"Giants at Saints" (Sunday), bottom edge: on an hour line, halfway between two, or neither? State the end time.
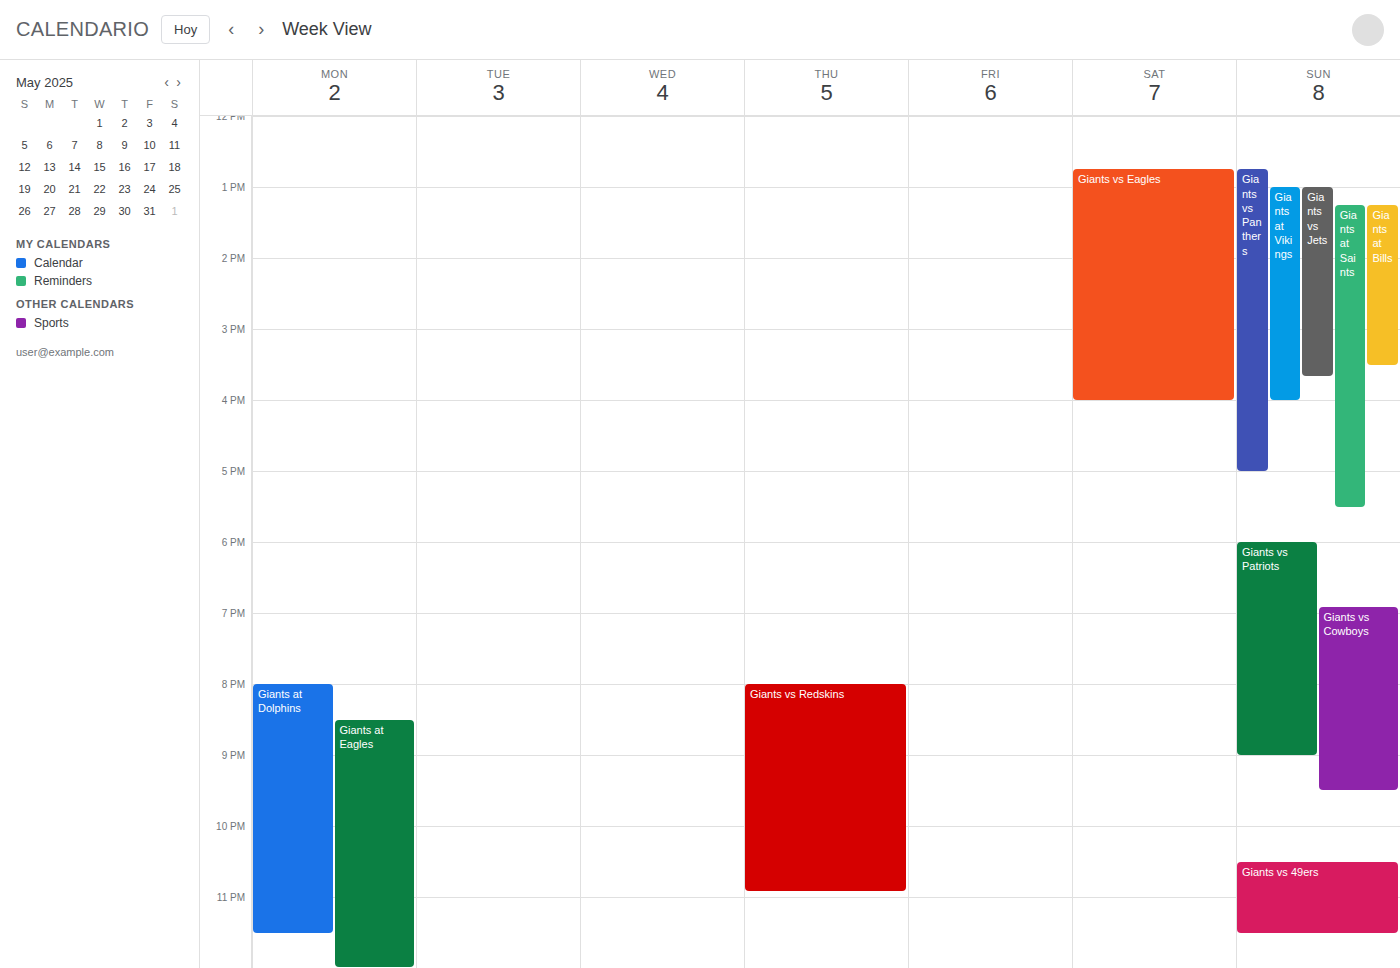
5:30 PM -- halfway between the 5 PM and 6 PM lines.